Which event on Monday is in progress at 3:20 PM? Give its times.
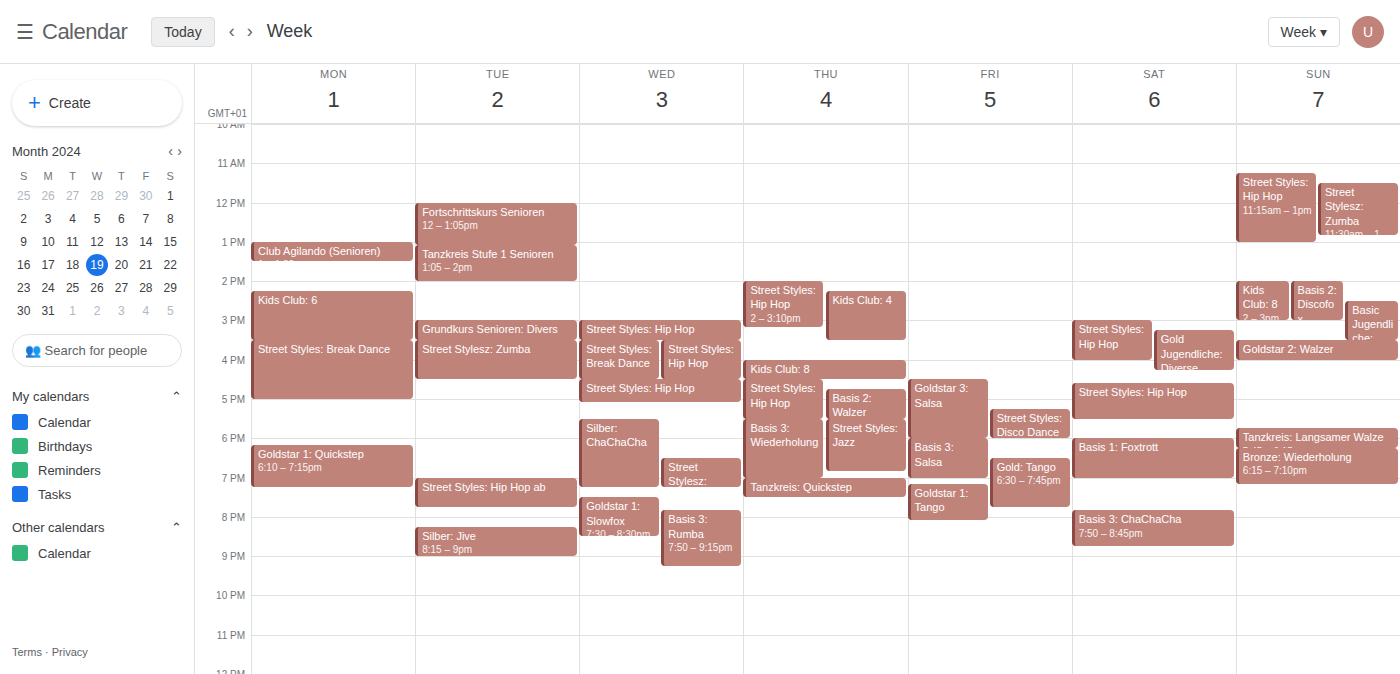
"Kids Club: 6", 2:15 PM to 3:30 PM